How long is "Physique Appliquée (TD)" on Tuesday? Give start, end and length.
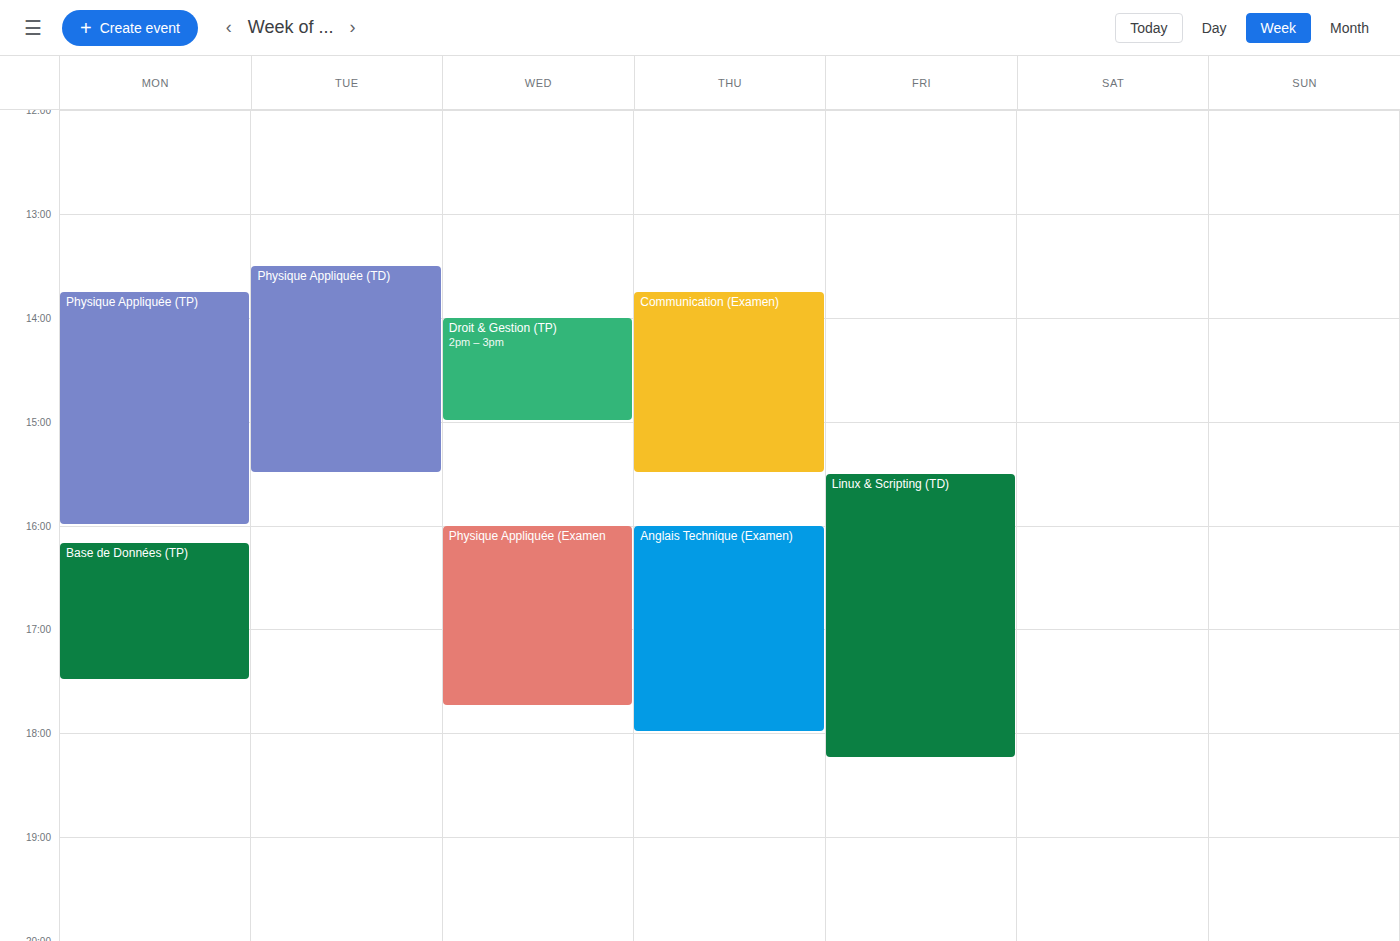
1:30 PM to 3:30 PM, 2 hours